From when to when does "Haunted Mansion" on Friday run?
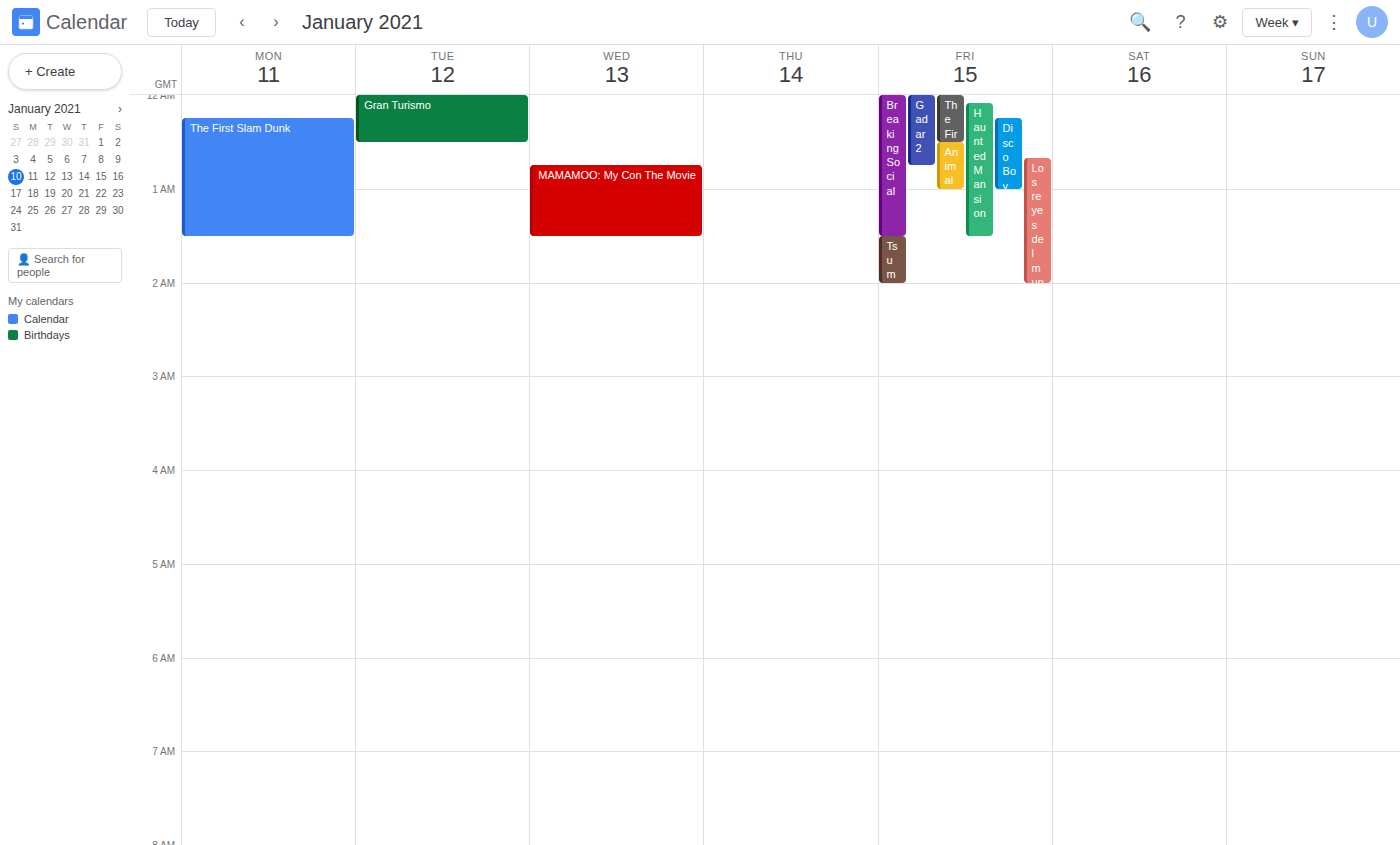
00:05 to 01:30